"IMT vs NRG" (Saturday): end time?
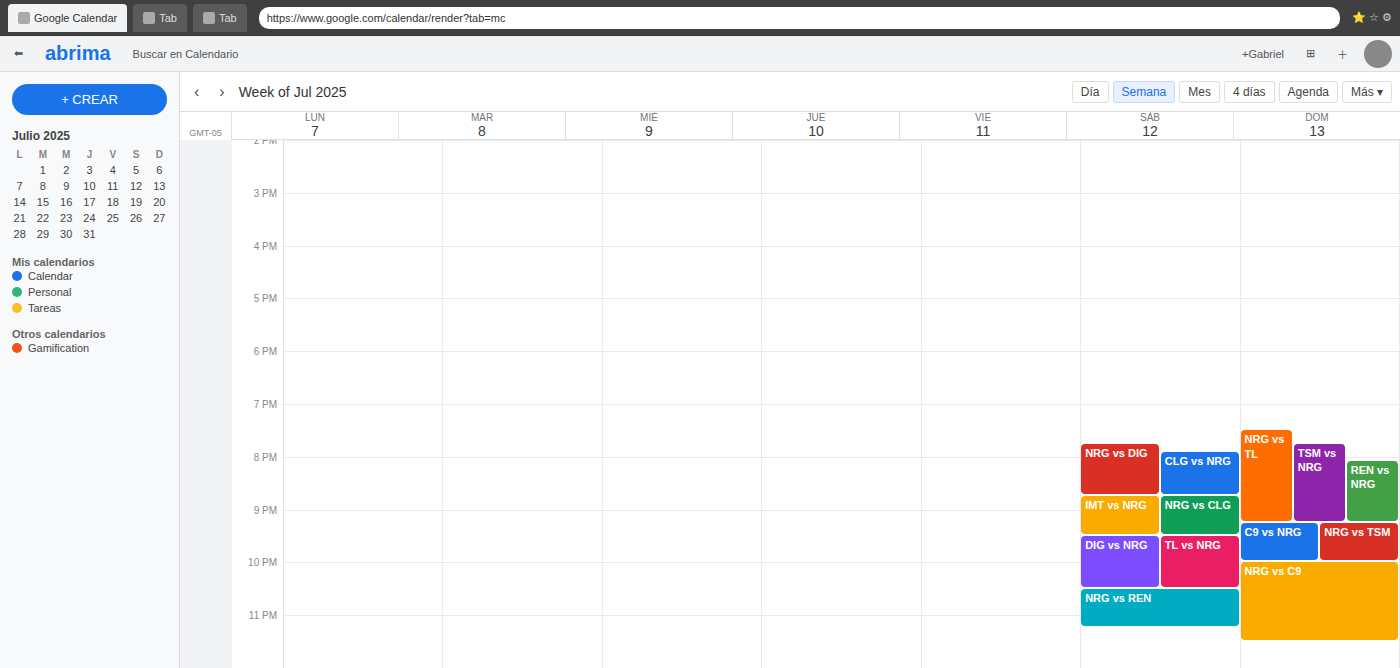
9:30 PM